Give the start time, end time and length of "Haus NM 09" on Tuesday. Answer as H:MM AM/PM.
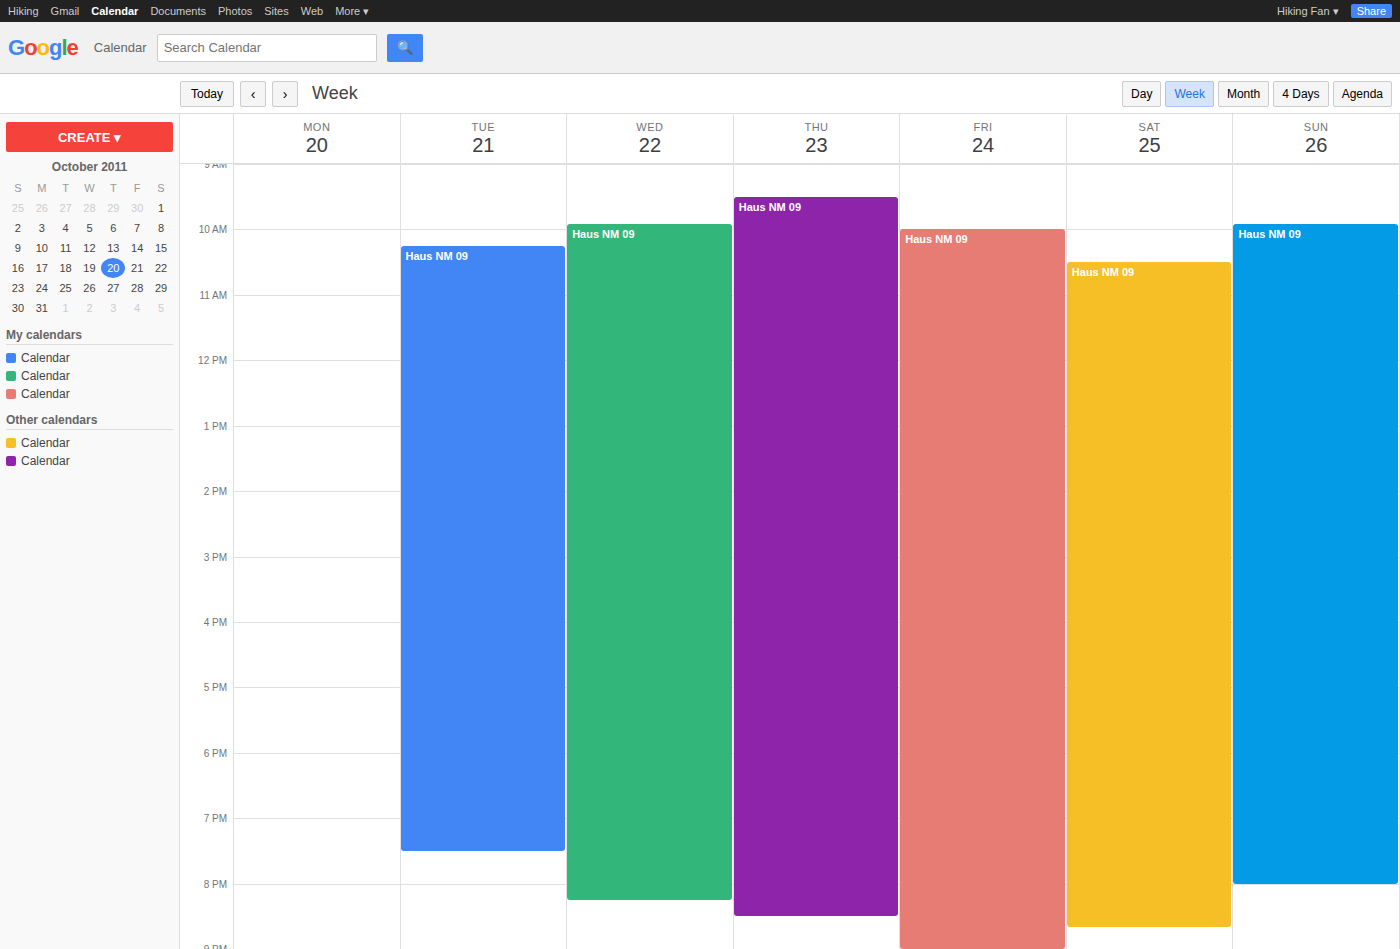
10:15 AM to 7:30 PM, 9 hours 15 minutes